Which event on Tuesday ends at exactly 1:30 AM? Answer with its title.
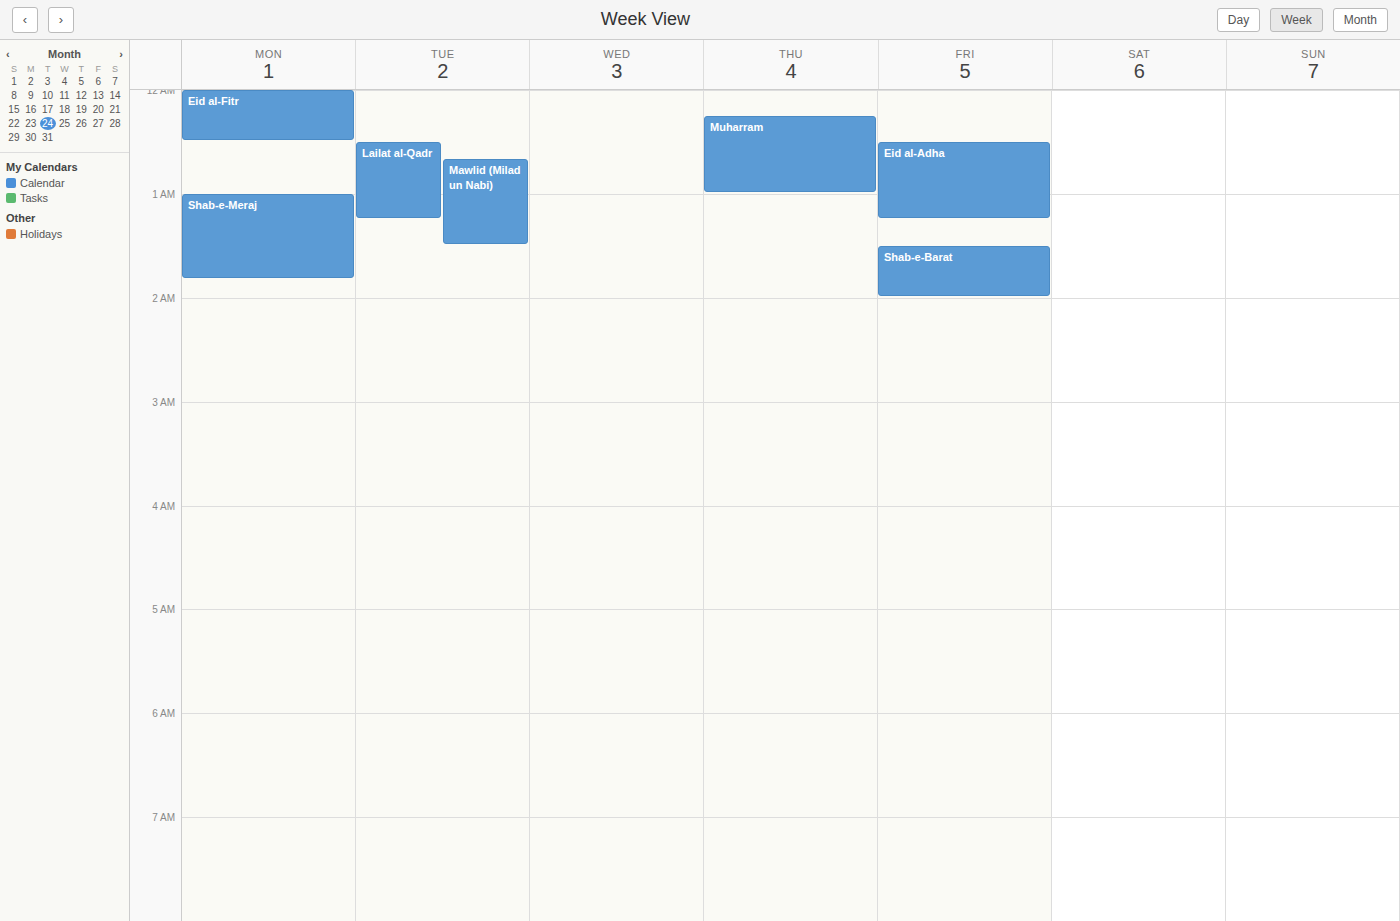
"Mawlid (Milad un Nabi)"